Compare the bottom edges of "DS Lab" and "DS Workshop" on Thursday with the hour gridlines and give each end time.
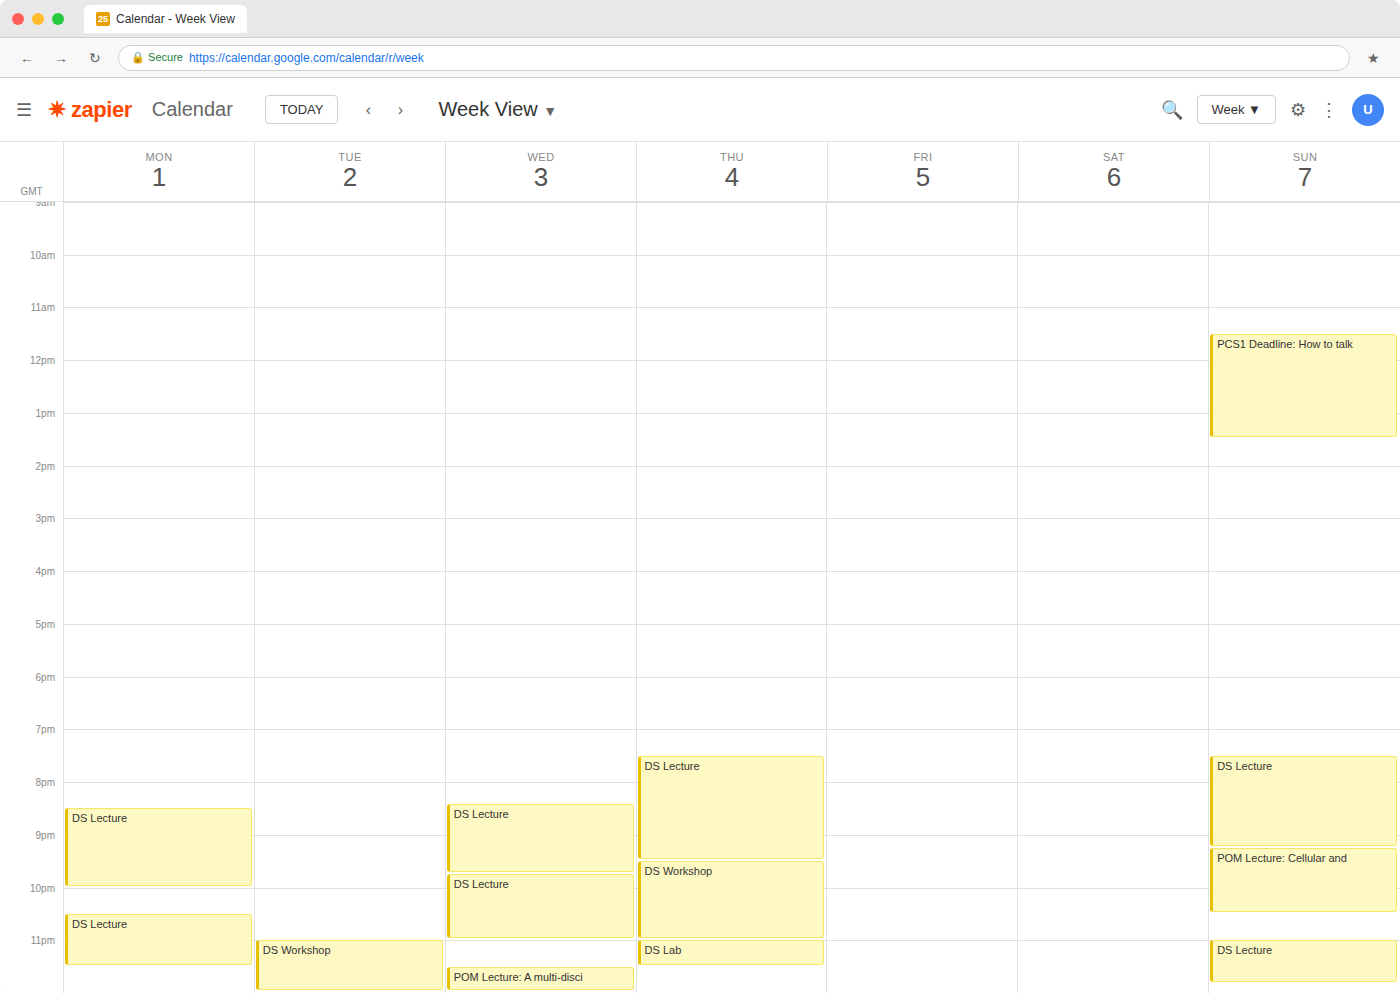
"DS Lab": 11:30 PM, halfway between the 11 PM and 12 AM lines. "DS Workshop": 11:00 PM, exactly on the 11 PM line.